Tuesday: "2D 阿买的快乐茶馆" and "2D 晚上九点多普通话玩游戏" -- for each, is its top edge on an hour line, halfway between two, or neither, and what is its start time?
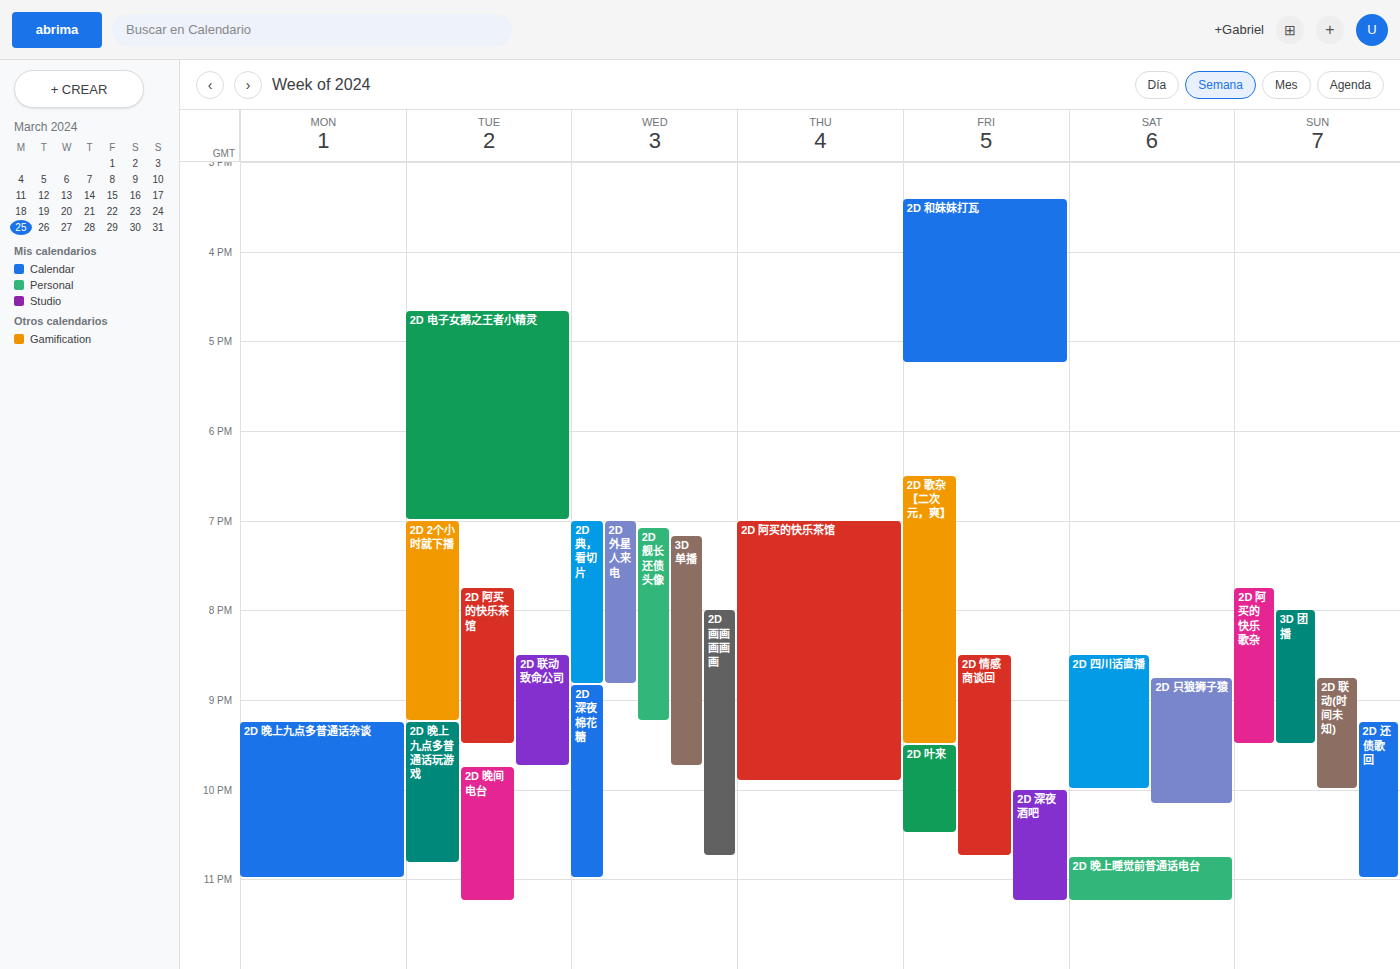
"2D 阿买的快乐茶馆": 7:45 PM, neither: three quarters of the way from the 7 PM line to the 8 PM line. "2D 晚上九点多普通话玩游戏": 9:15 PM, neither: a quarter of the way from the 9 PM line to the 10 PM line.